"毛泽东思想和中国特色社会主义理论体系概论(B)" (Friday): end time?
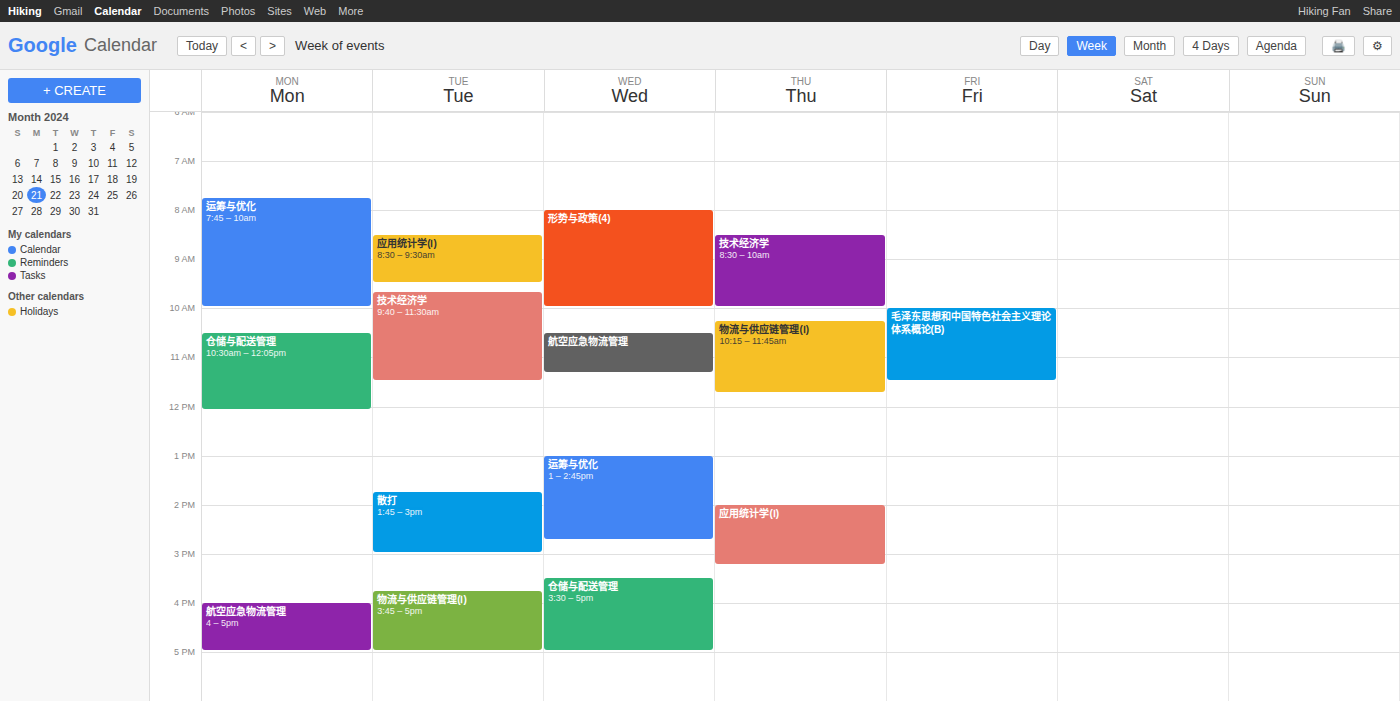
11:30 AM